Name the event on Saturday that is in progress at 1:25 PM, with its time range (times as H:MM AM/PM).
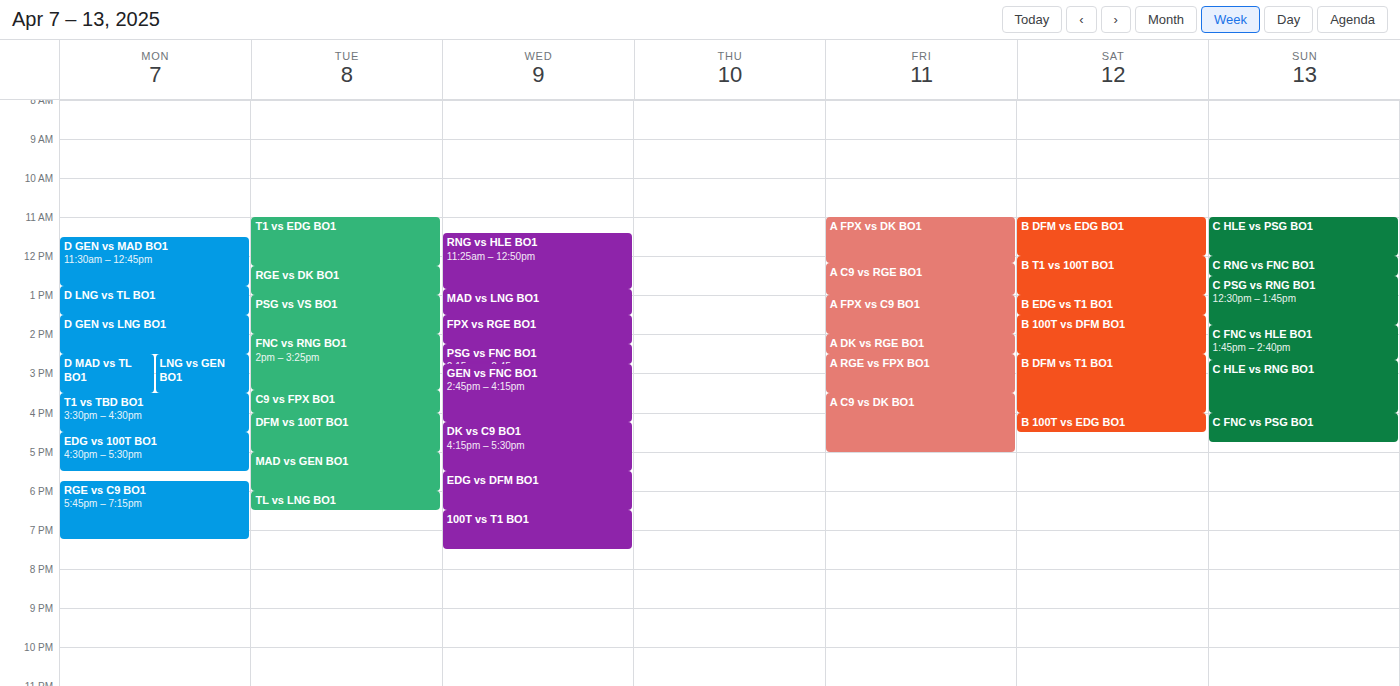
"B EDG vs T1 BO1", 1:00 PM to 1:30 PM